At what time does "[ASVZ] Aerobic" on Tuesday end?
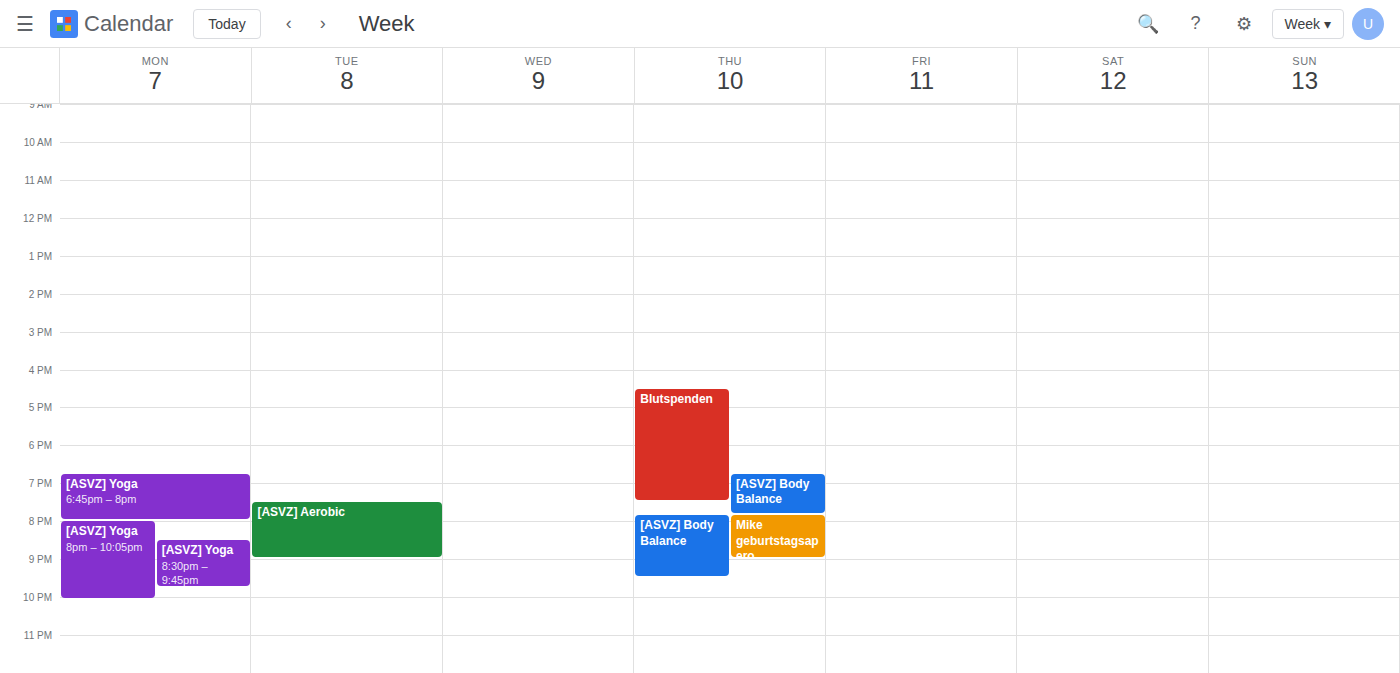
21:00